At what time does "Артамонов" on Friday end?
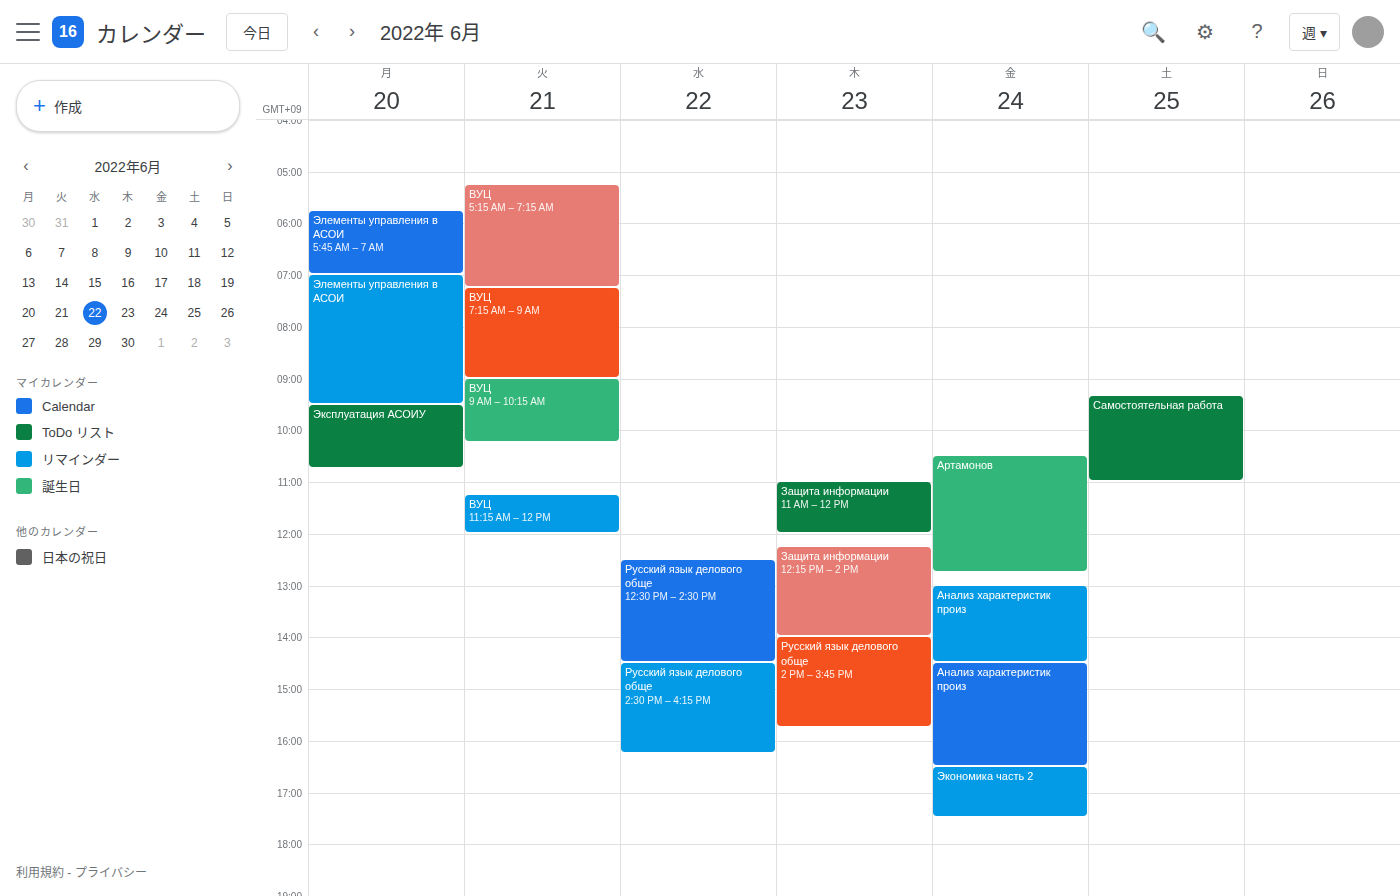
12:45 PM